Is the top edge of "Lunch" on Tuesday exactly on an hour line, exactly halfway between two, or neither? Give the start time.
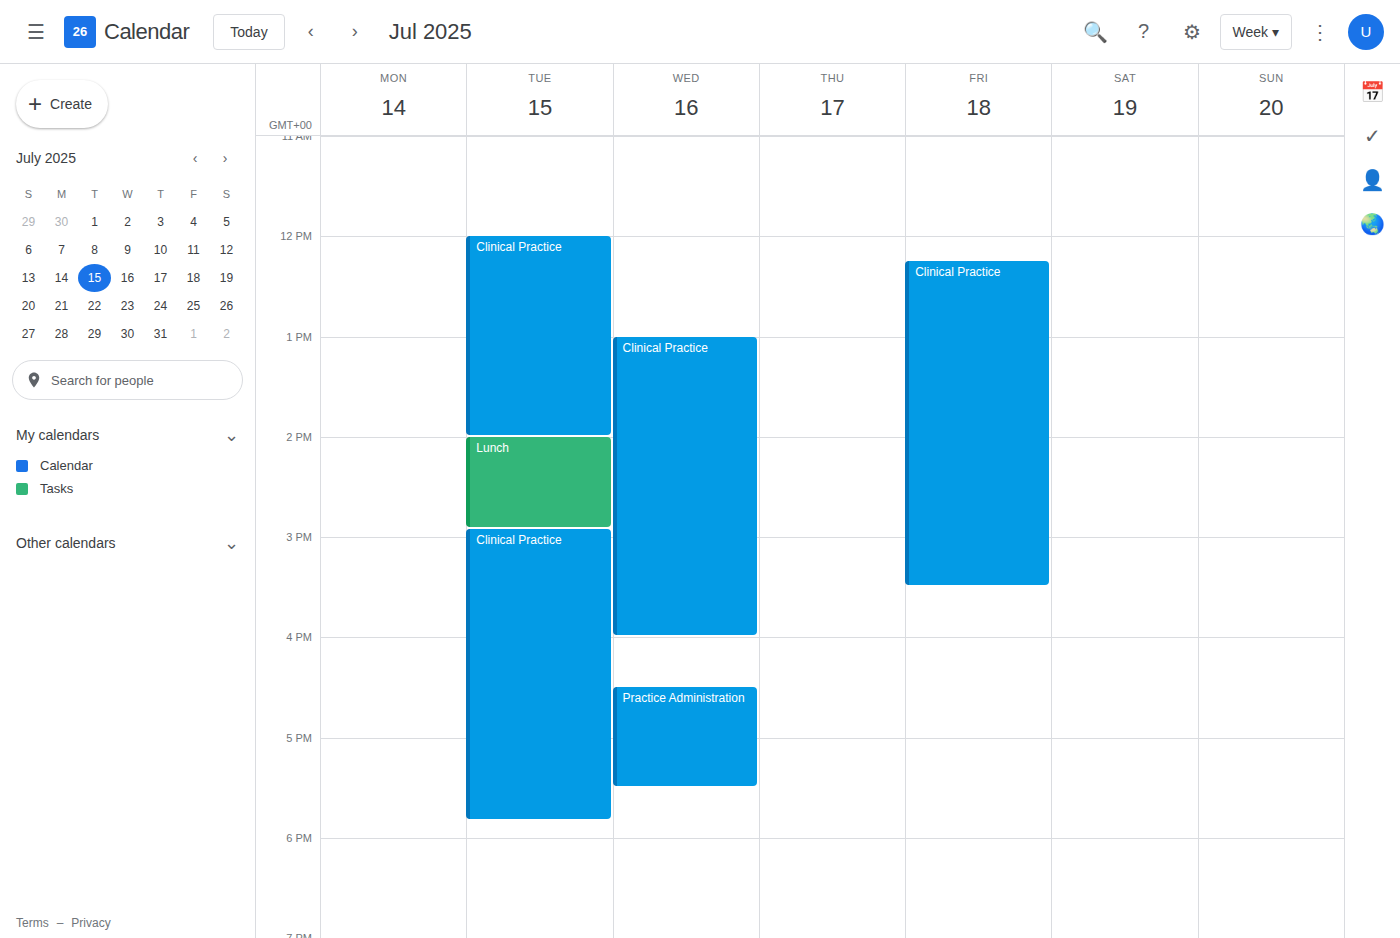
14:00 -- exactly on the 14:00 line.